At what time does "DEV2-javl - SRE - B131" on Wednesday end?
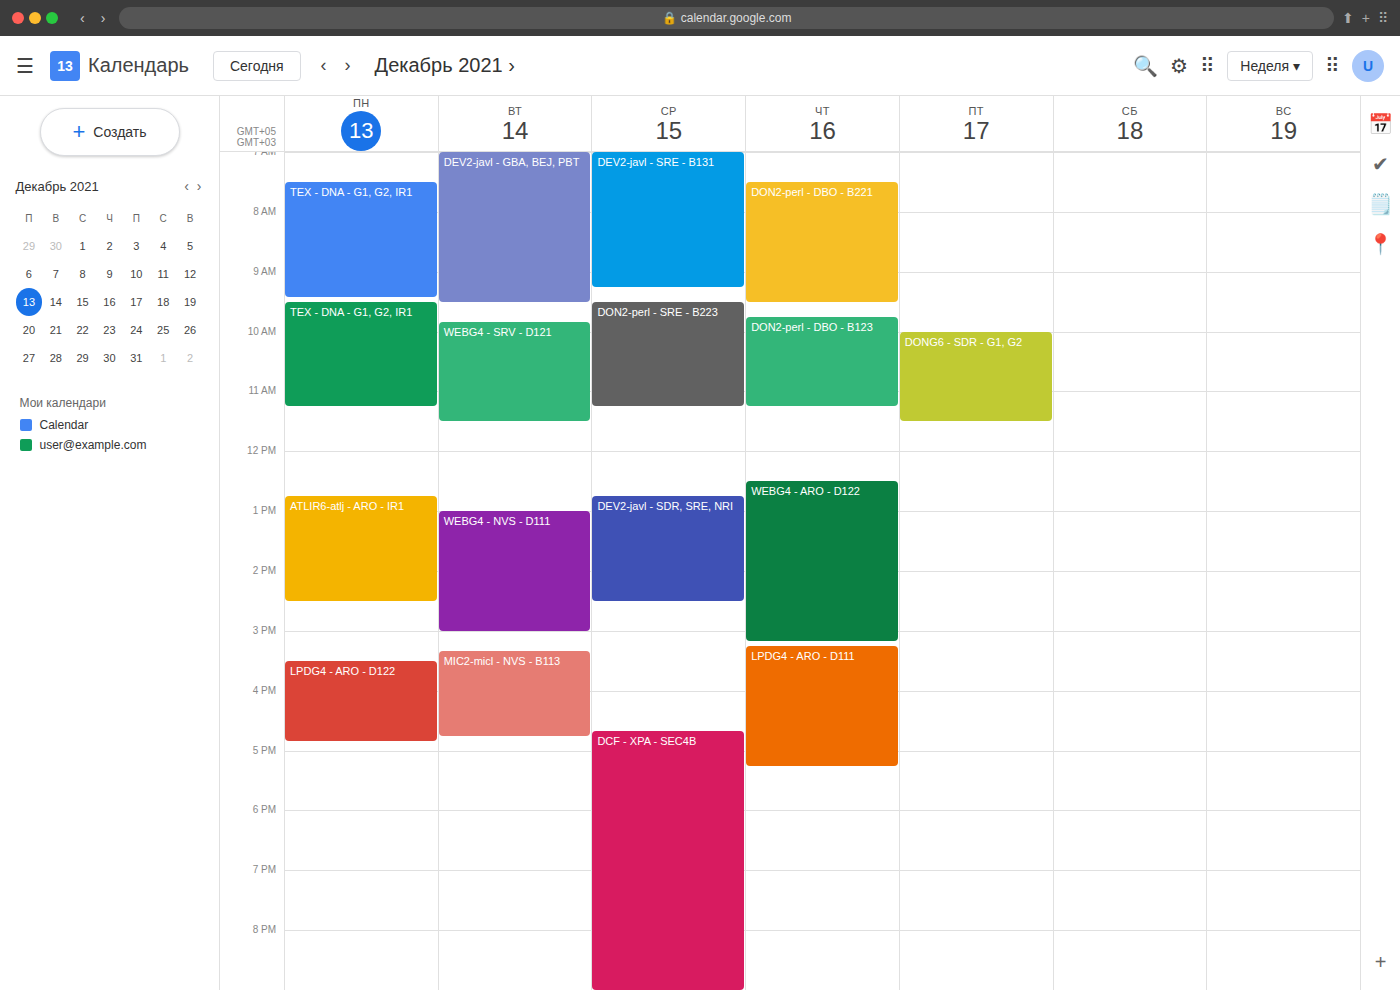
9:15 AM